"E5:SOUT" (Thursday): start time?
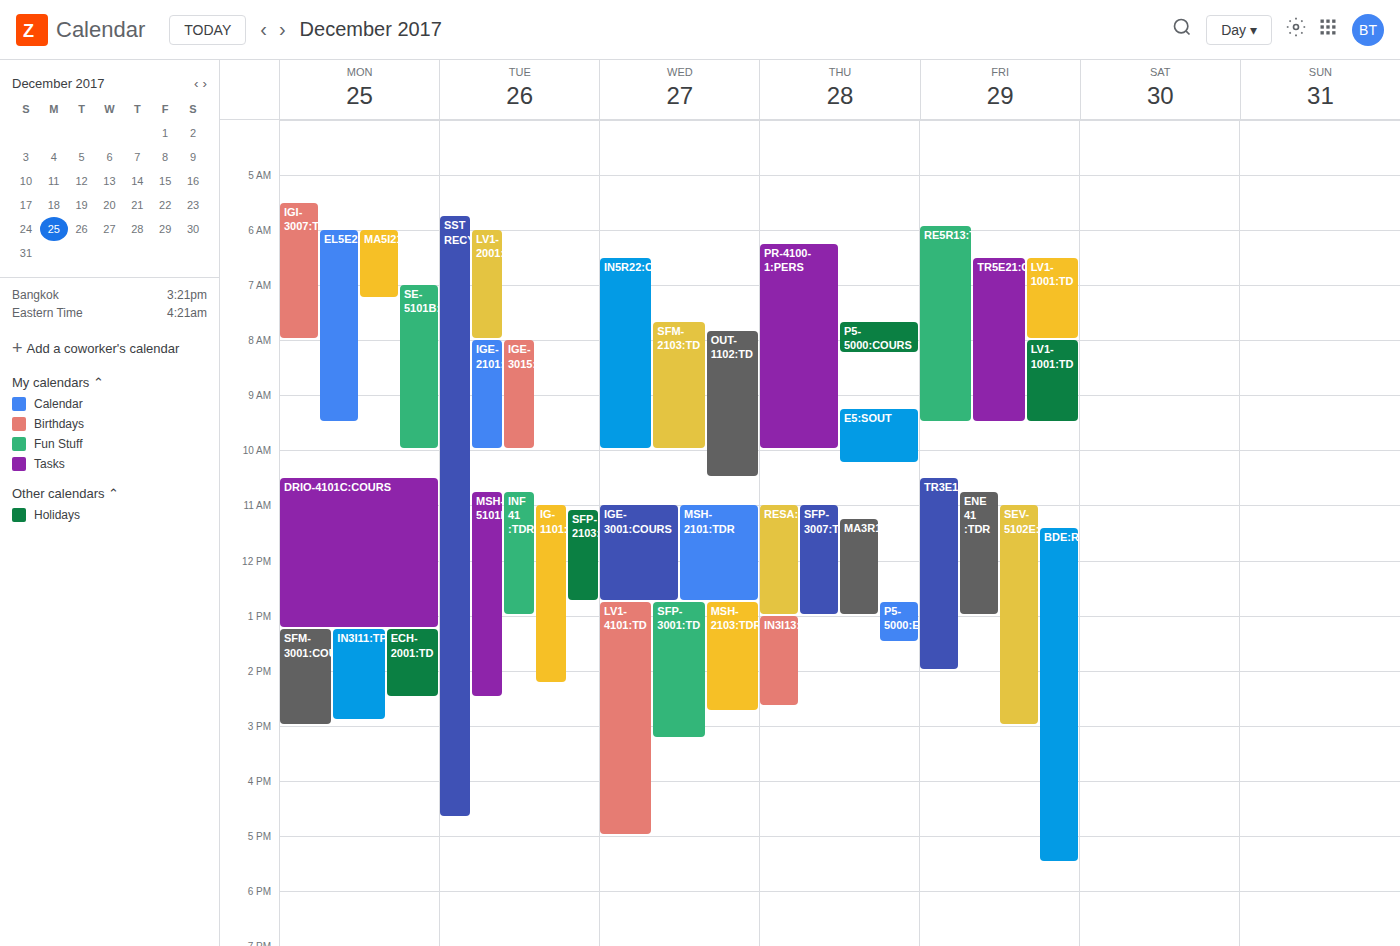
9:15 AM